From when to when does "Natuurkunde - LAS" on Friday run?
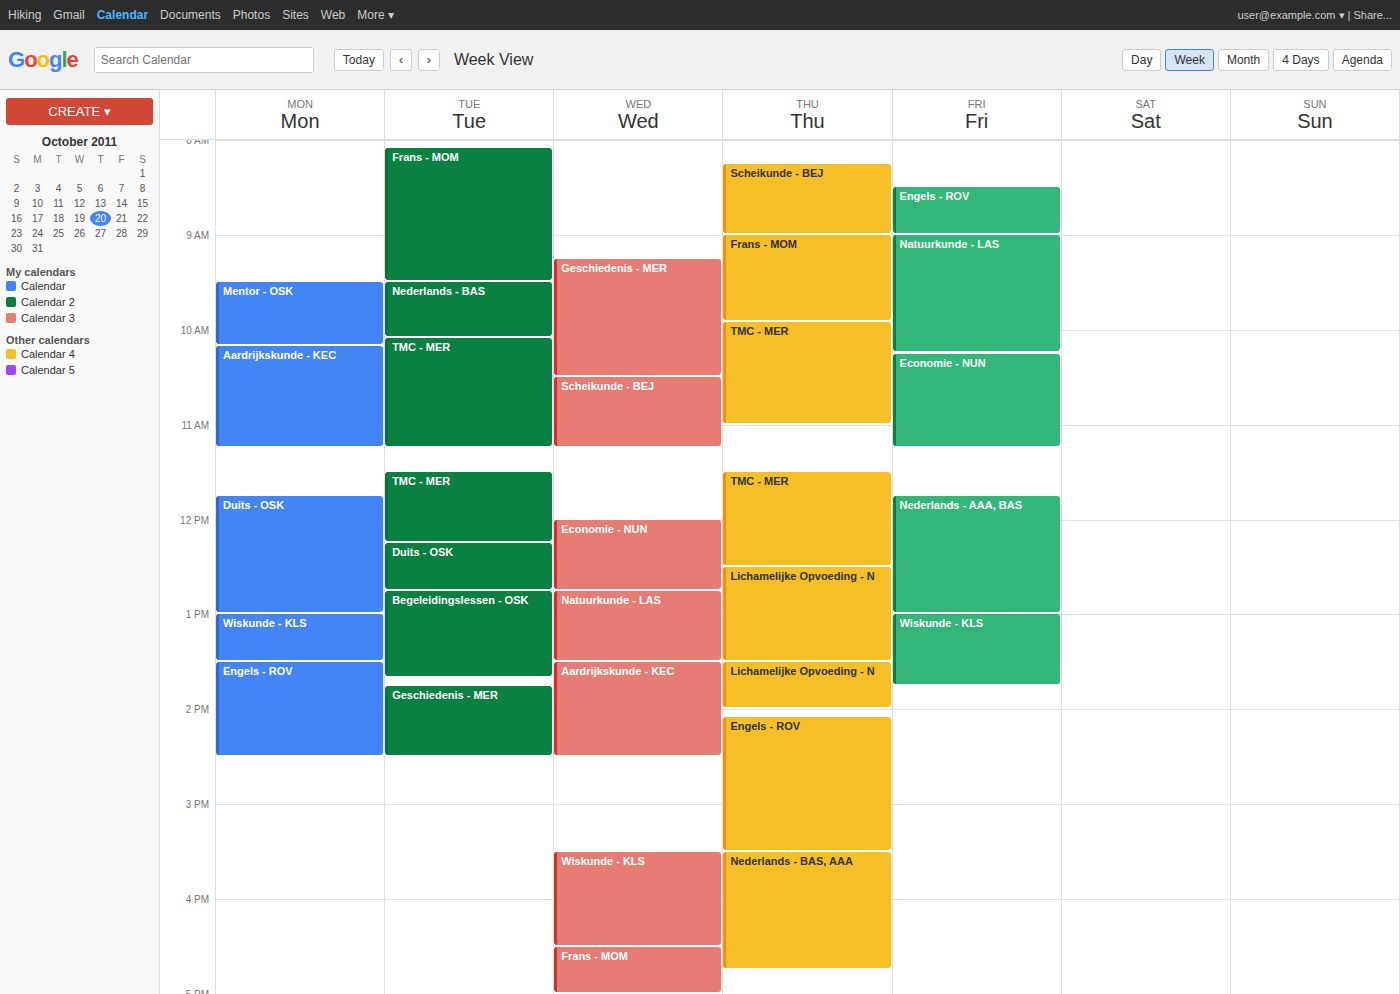
09:00 to 10:15